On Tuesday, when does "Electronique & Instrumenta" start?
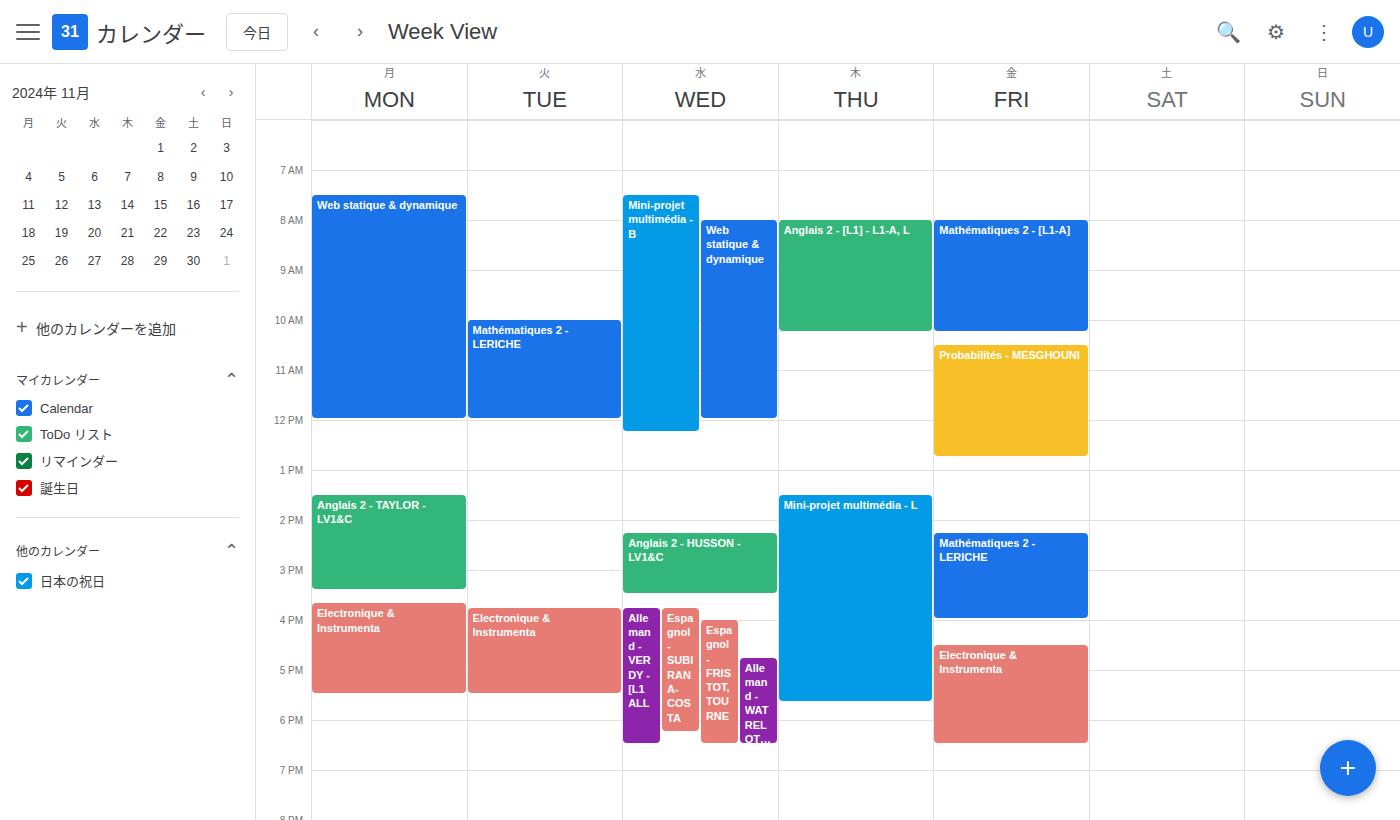
3:45 PM